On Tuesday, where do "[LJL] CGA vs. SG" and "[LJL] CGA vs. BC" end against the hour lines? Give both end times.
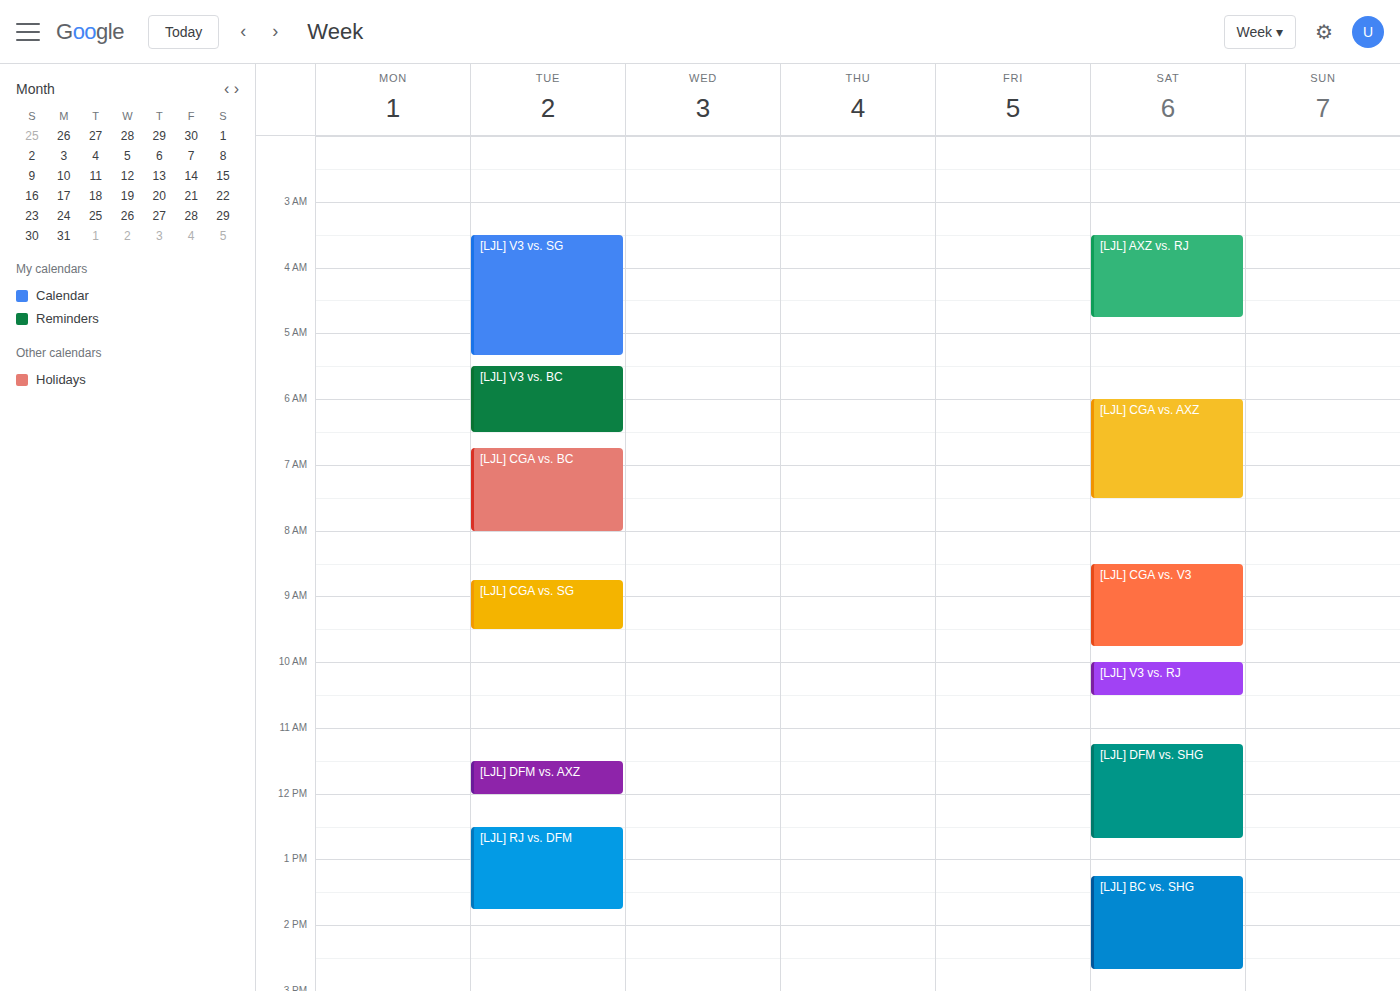
"[LJL] CGA vs. SG": 9:30 AM, halfway between the 9 AM and 10 AM lines. "[LJL] CGA vs. BC": 8:00 AM, exactly on the 8 AM line.